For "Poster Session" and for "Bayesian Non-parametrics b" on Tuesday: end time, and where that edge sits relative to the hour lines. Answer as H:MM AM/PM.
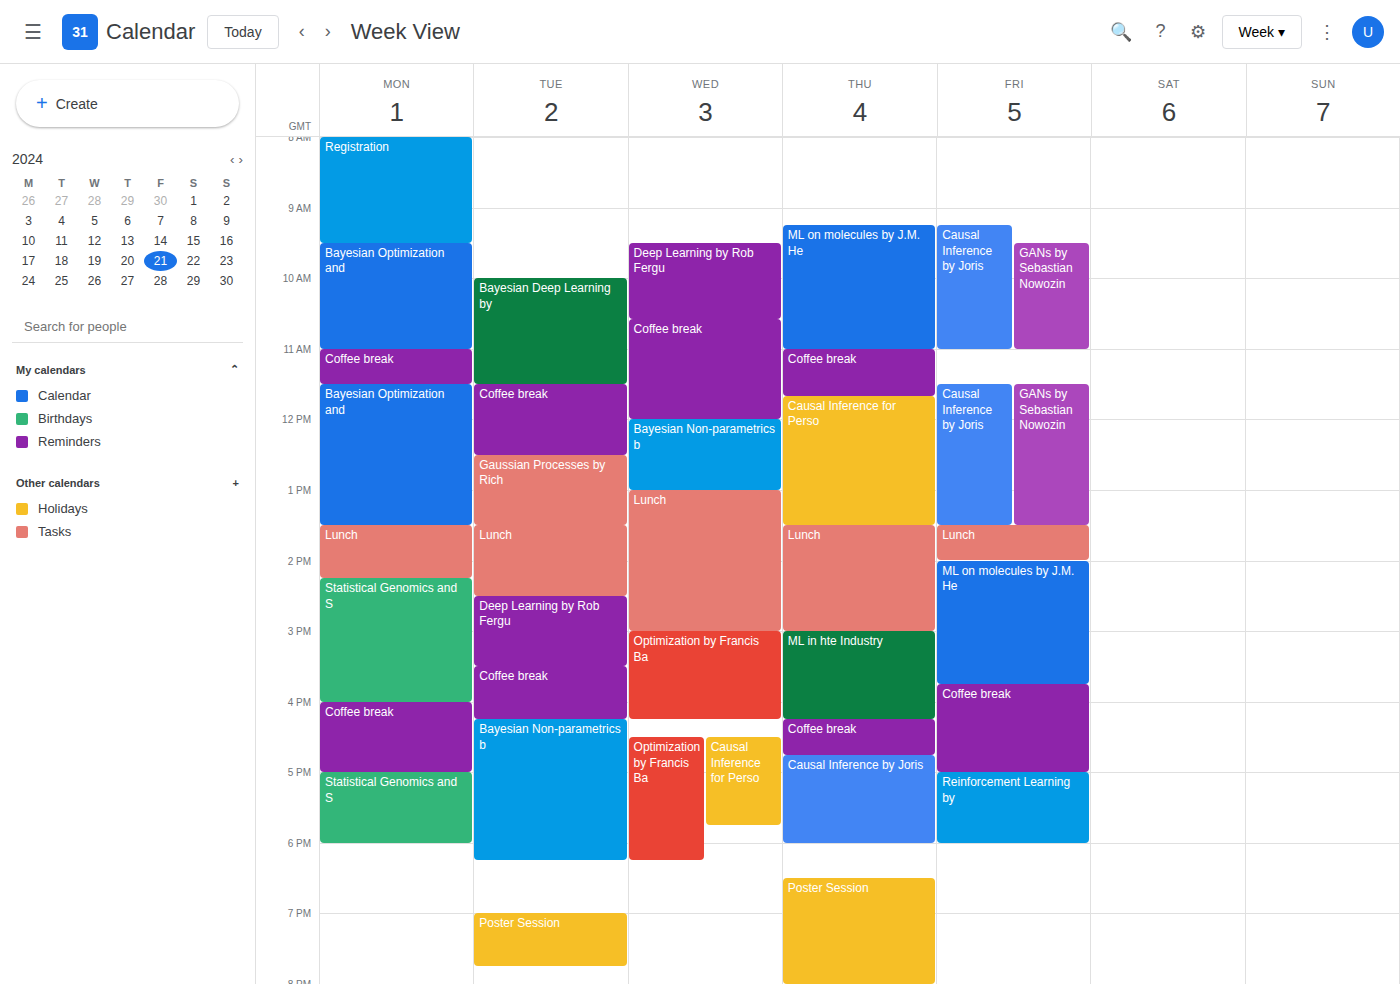
"Poster Session": 7:45 PM, neither: three quarters of the way from the 7 PM line to the 8 PM line. "Bayesian Non-parametrics b": 6:15 PM, neither: a quarter of the way from the 6 PM line to the 7 PM line.